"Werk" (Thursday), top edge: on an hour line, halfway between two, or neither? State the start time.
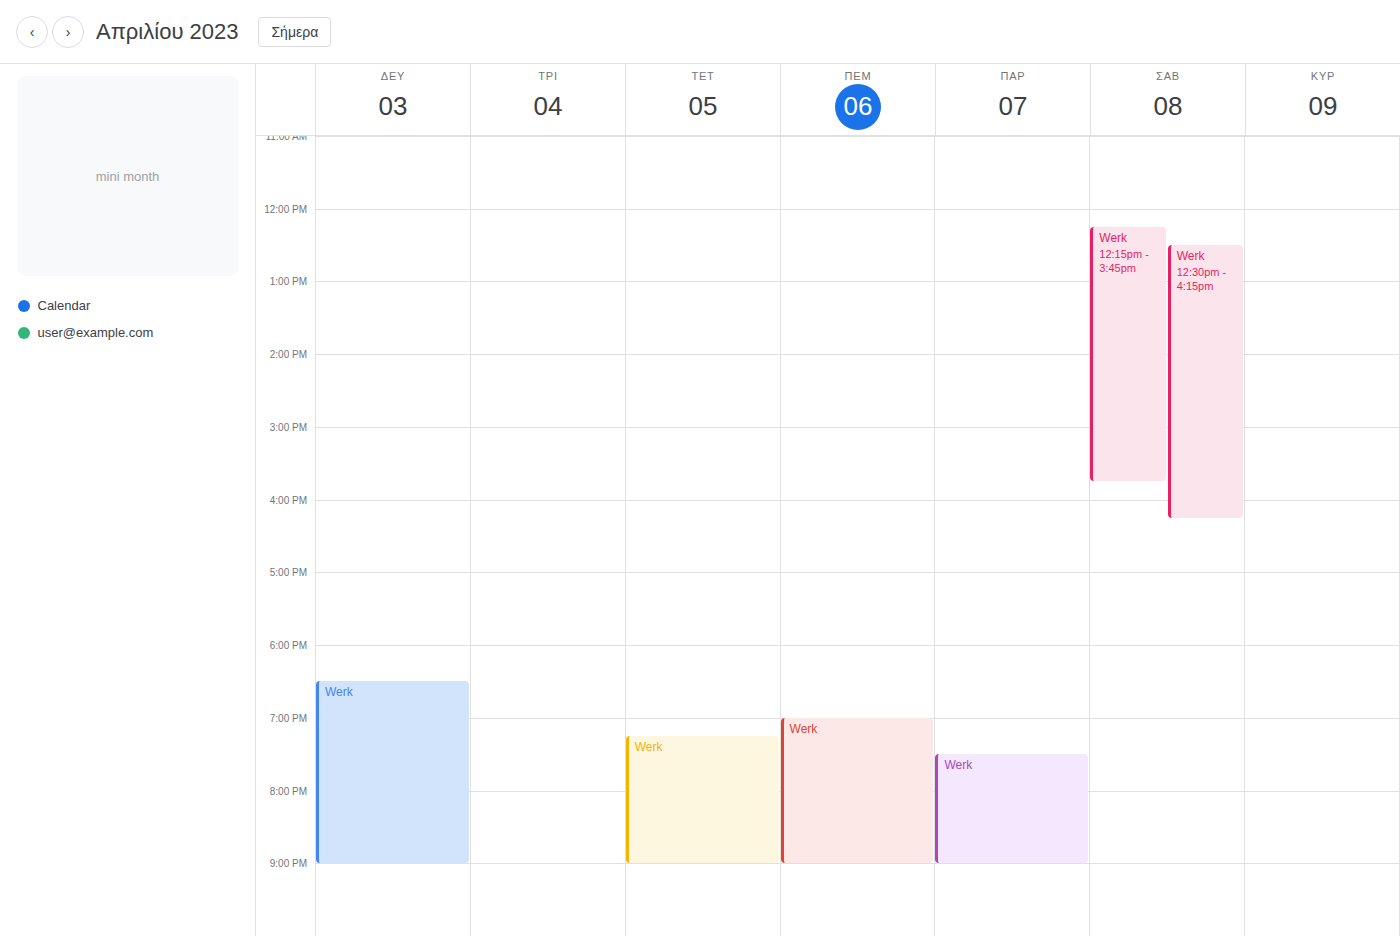
19:00 -- exactly on the 19:00 line.